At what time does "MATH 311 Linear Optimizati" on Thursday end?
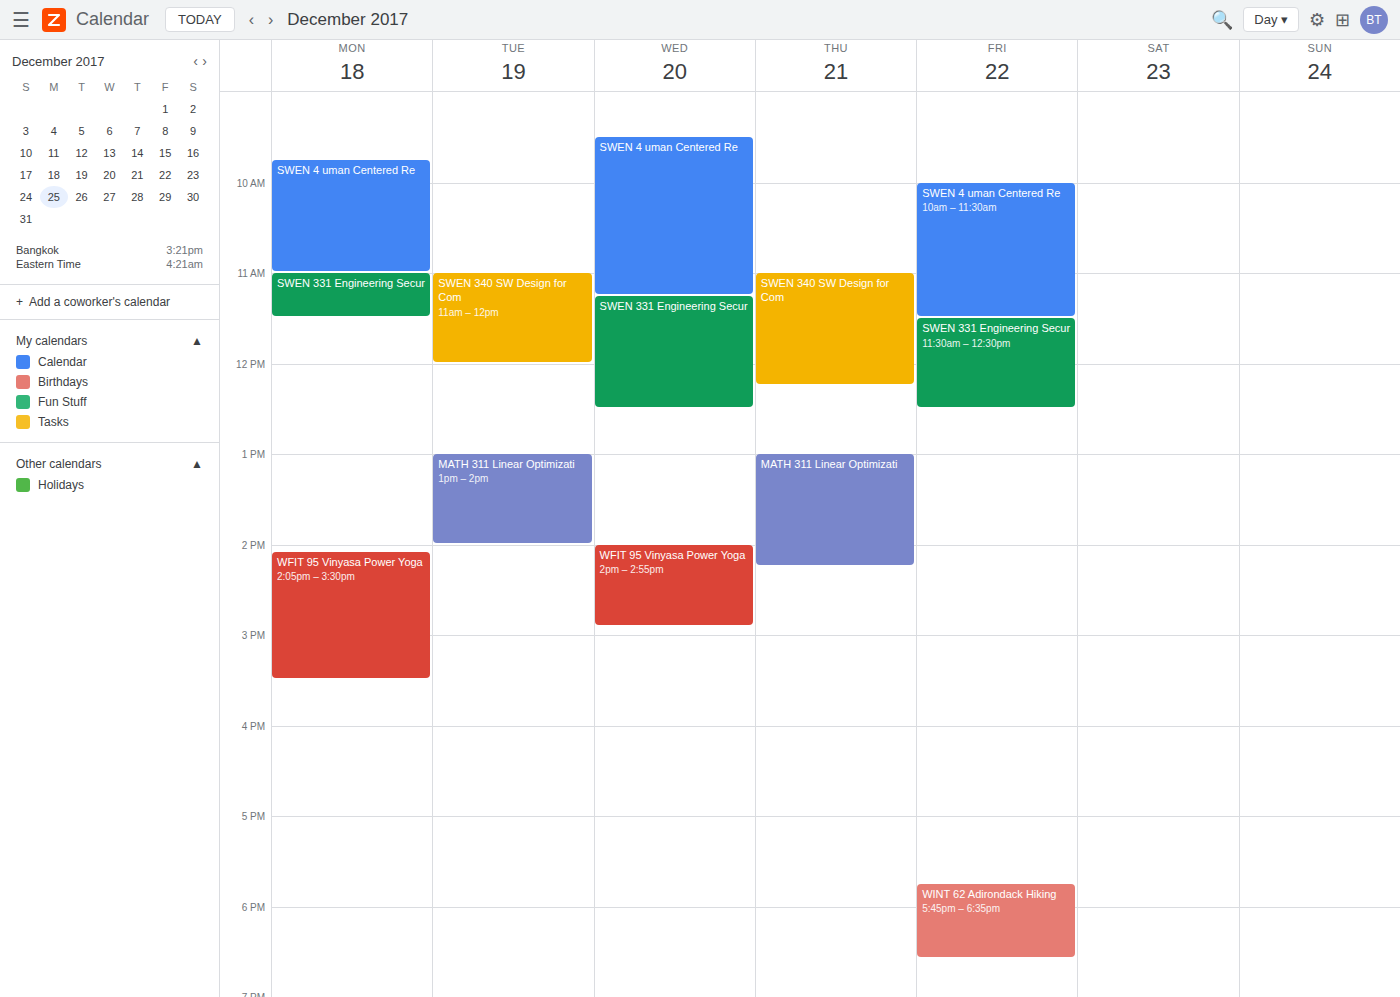
2:15 PM